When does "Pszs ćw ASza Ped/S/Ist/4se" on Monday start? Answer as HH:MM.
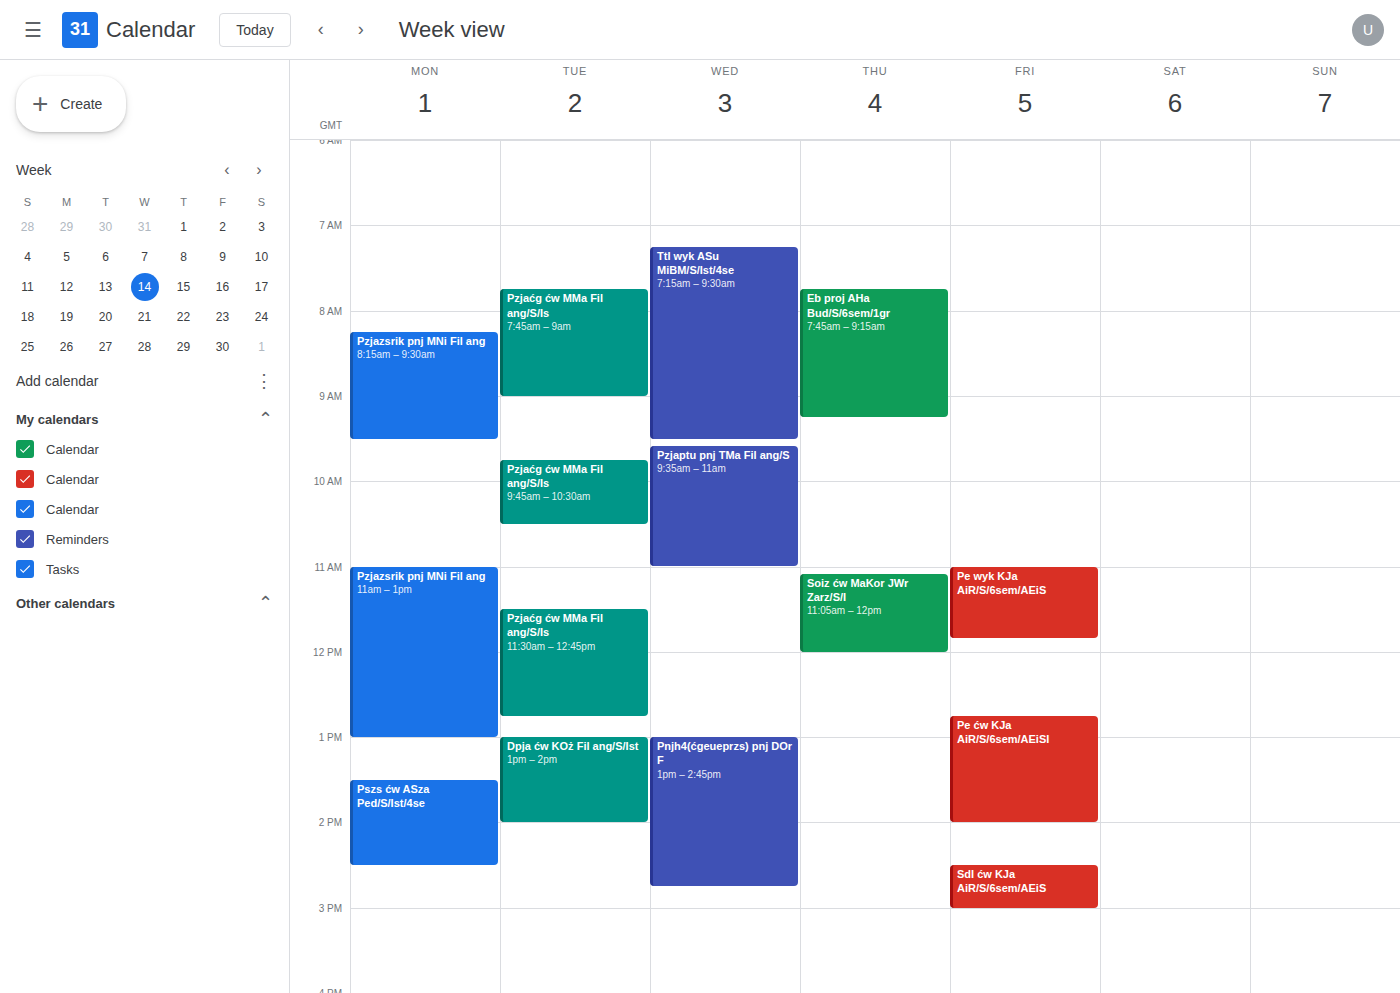
13:30